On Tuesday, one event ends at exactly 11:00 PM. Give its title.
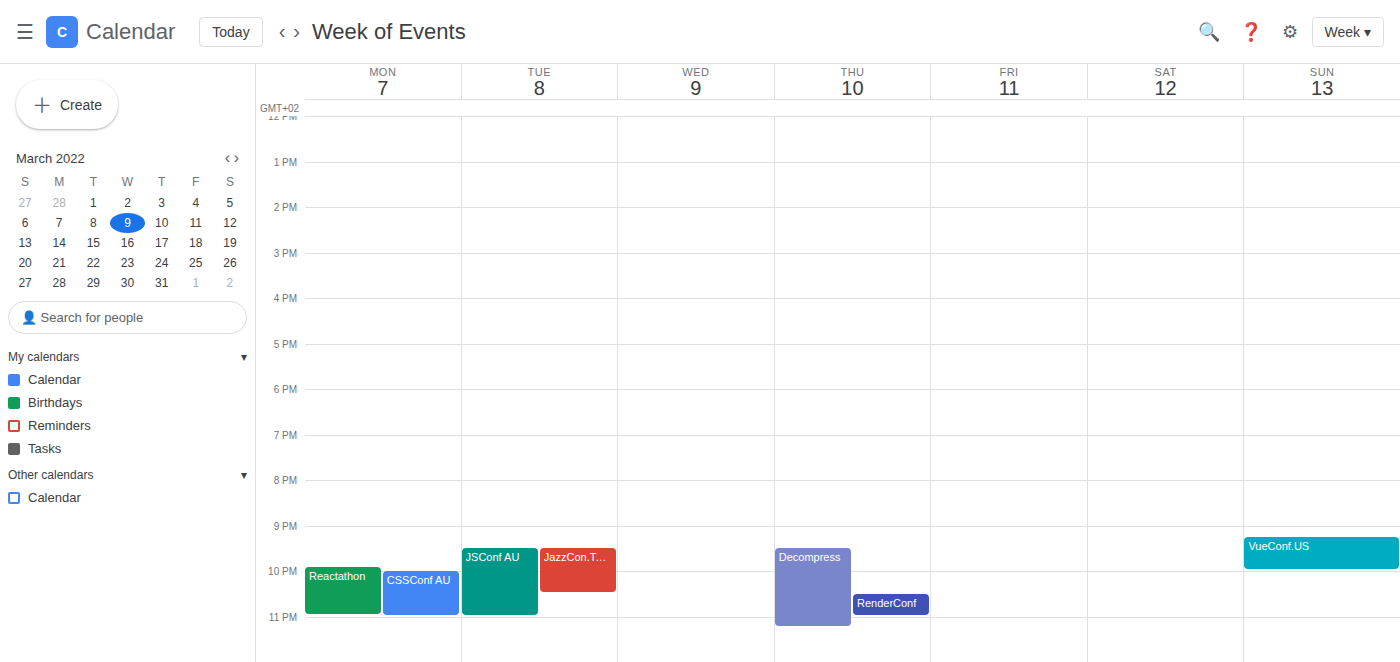
"JSConf AU"